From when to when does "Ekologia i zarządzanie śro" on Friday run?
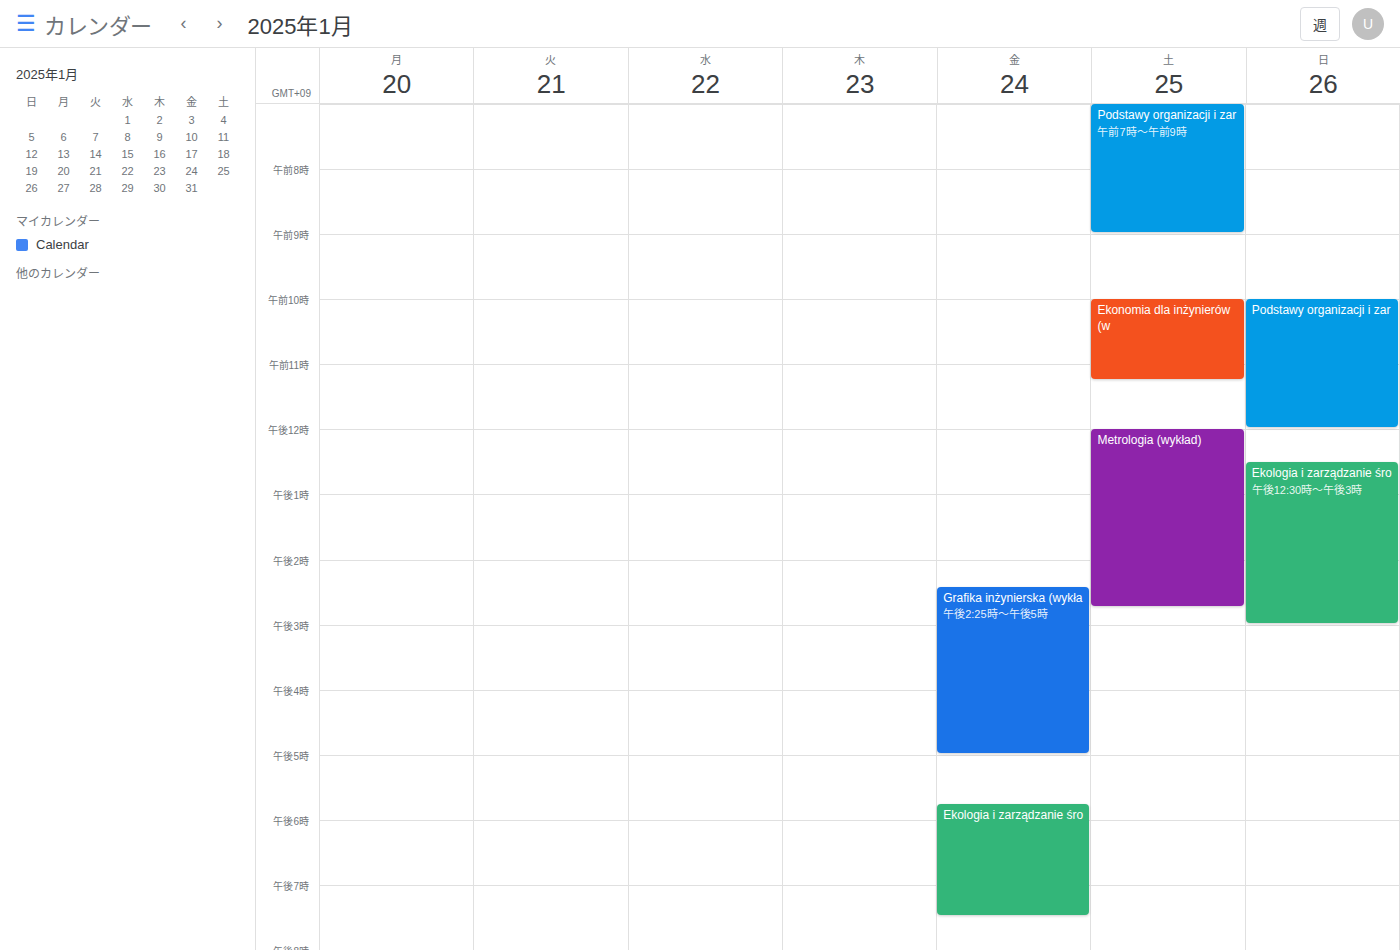
5:45 PM to 7:30 PM